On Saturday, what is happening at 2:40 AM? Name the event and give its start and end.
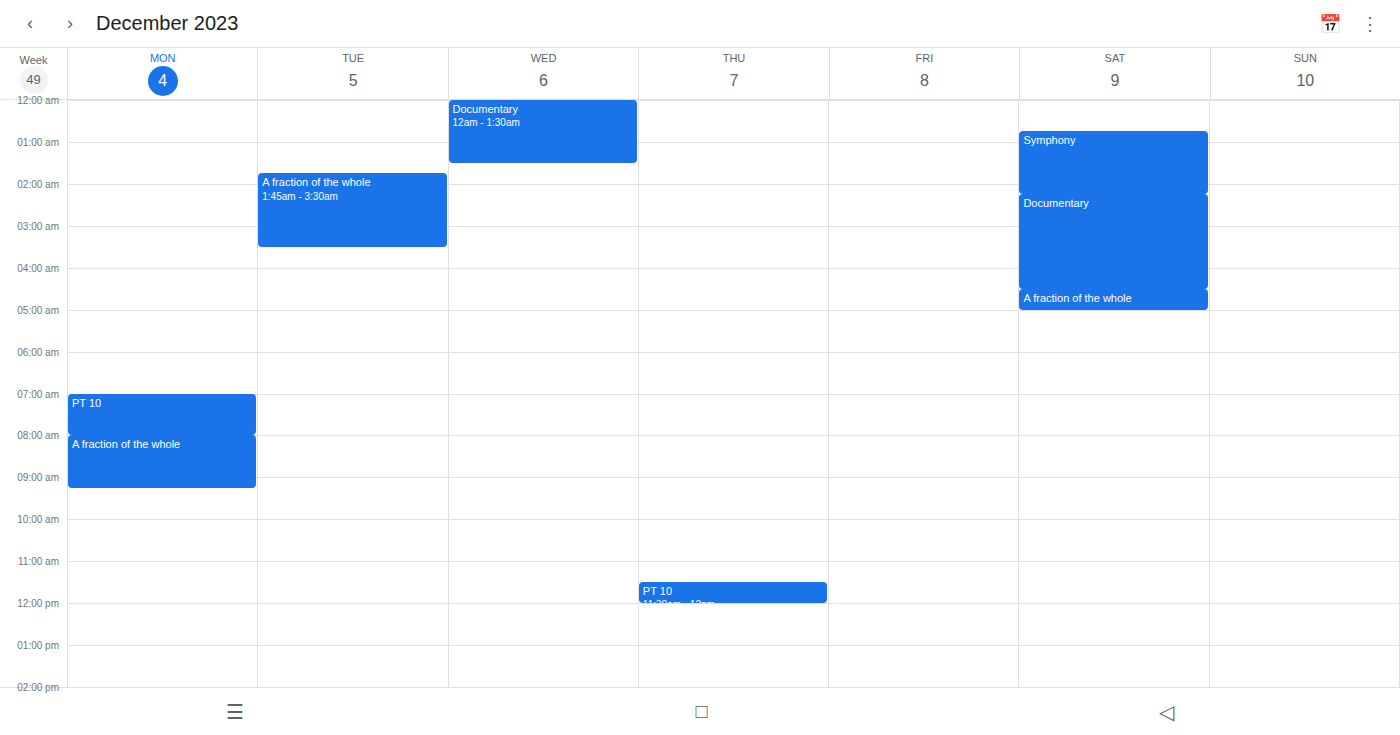
"Documentary", 2:15 AM to 4:30 AM